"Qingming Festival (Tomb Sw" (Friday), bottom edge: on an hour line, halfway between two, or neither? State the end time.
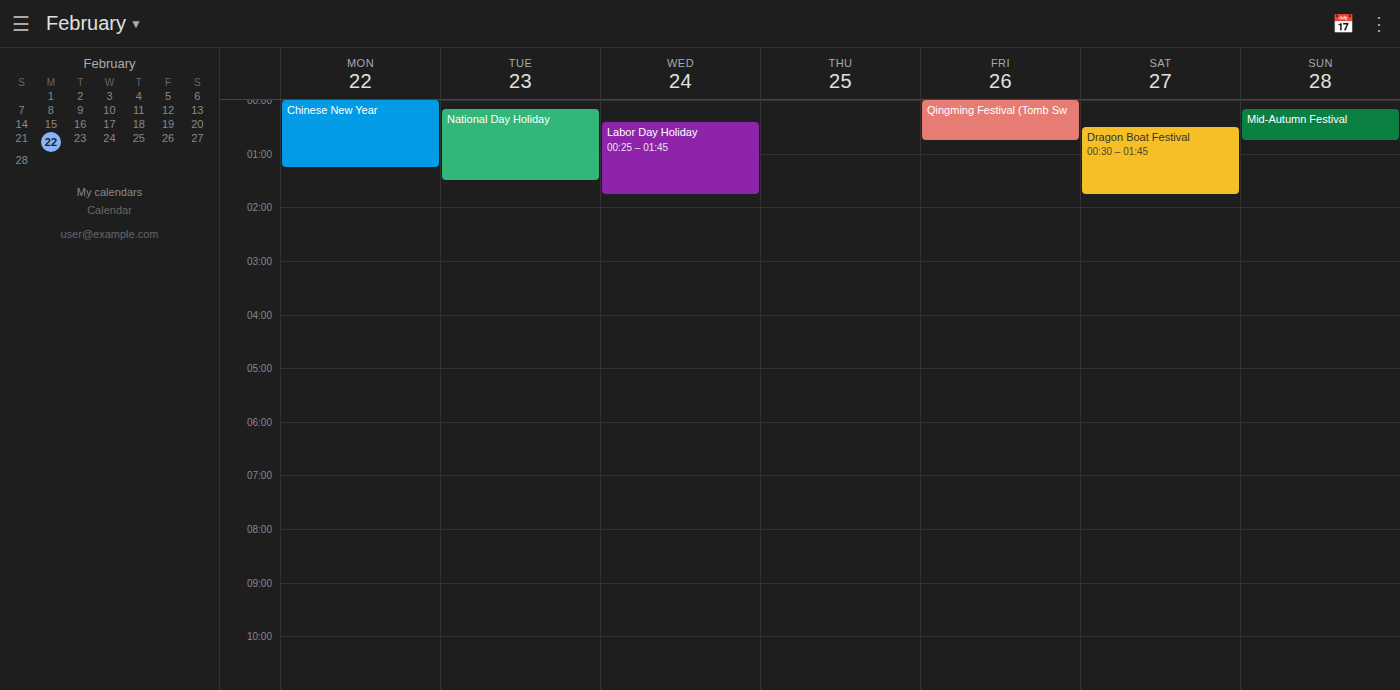
12:45 AM -- neither: three quarters of the way from the 12 AM line to the 1 AM line.